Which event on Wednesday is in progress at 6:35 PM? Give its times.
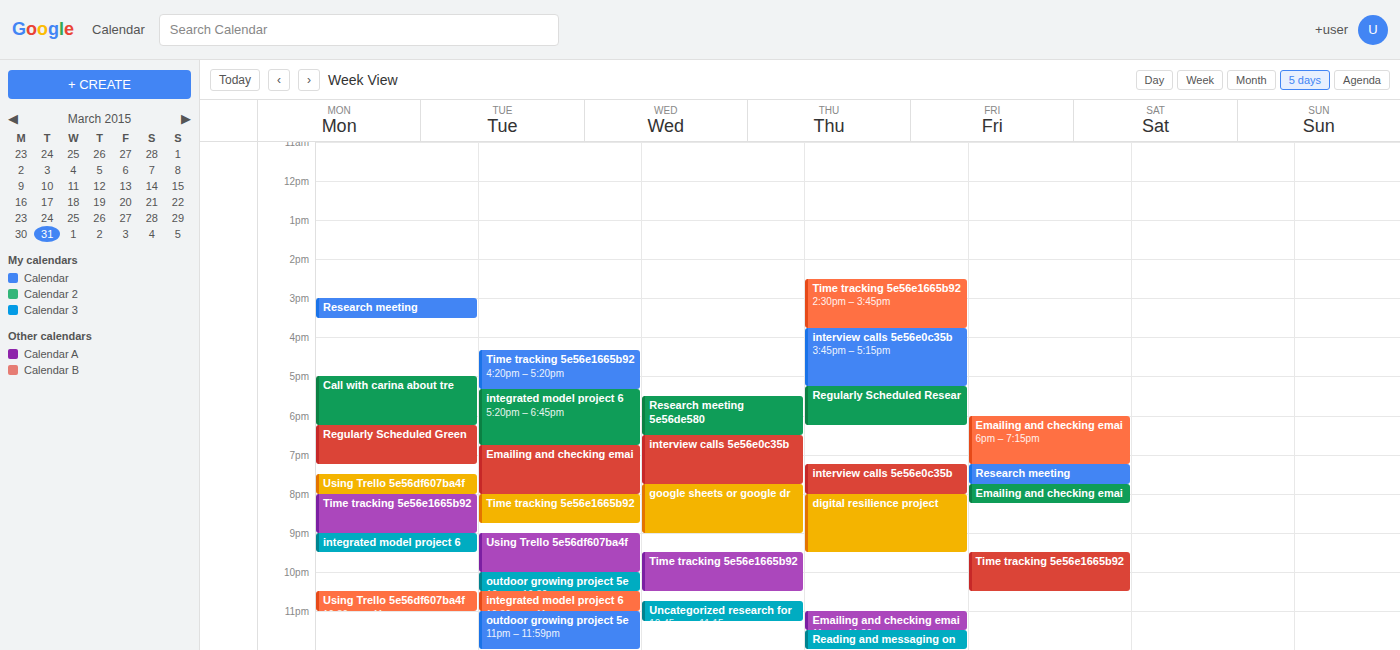
"interview calls 5e56e0c35b", 6:30 PM to 7:45 PM